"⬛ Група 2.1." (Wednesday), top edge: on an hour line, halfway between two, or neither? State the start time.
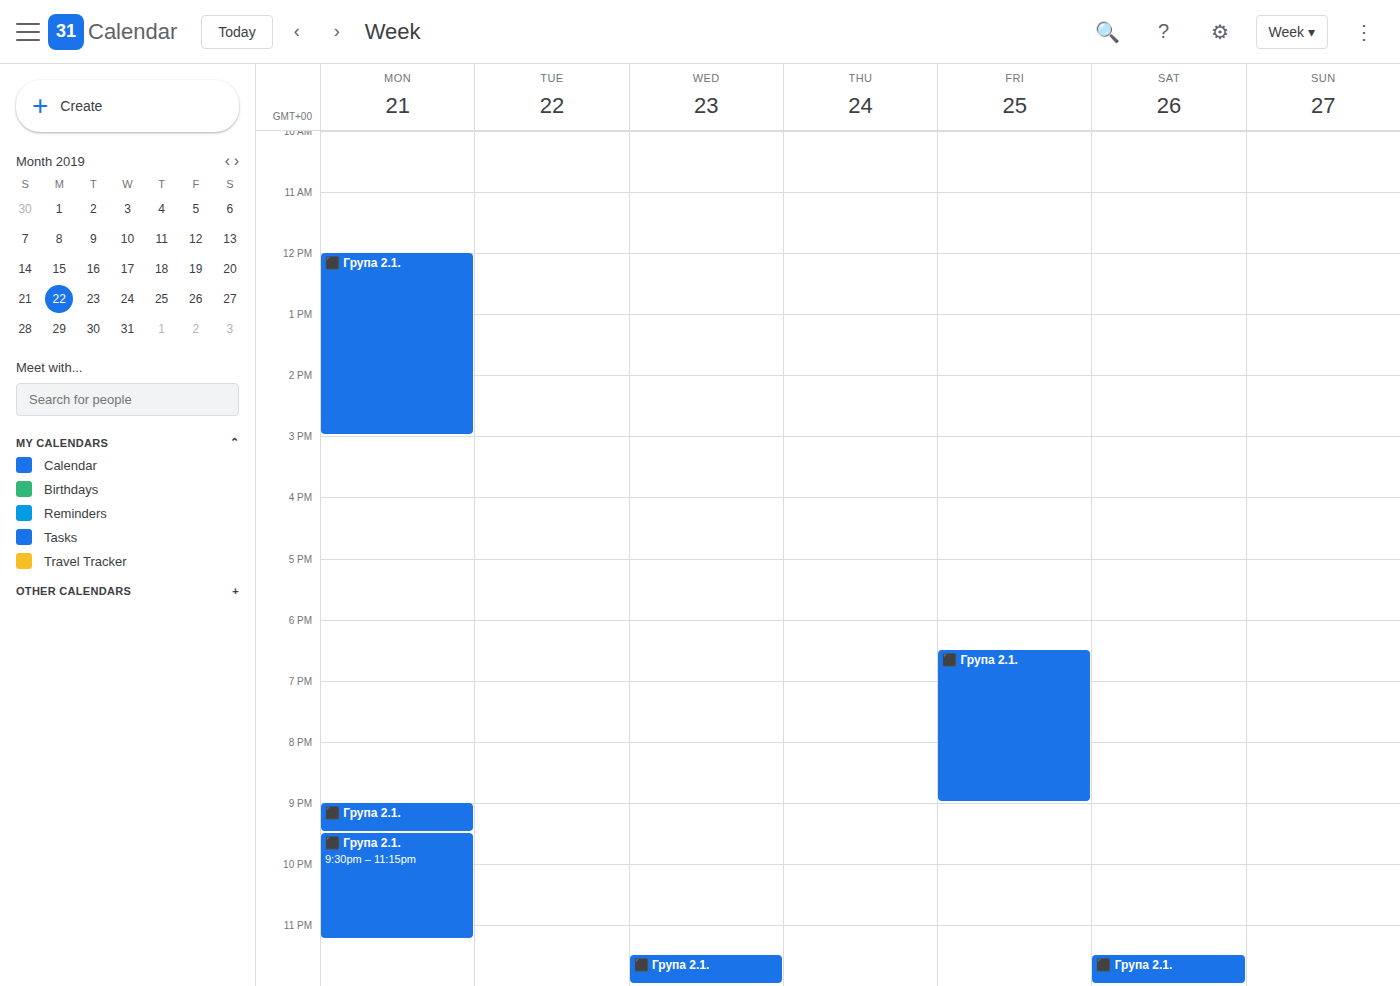
11:30 PM -- halfway between the 11 PM and 12 AM lines.